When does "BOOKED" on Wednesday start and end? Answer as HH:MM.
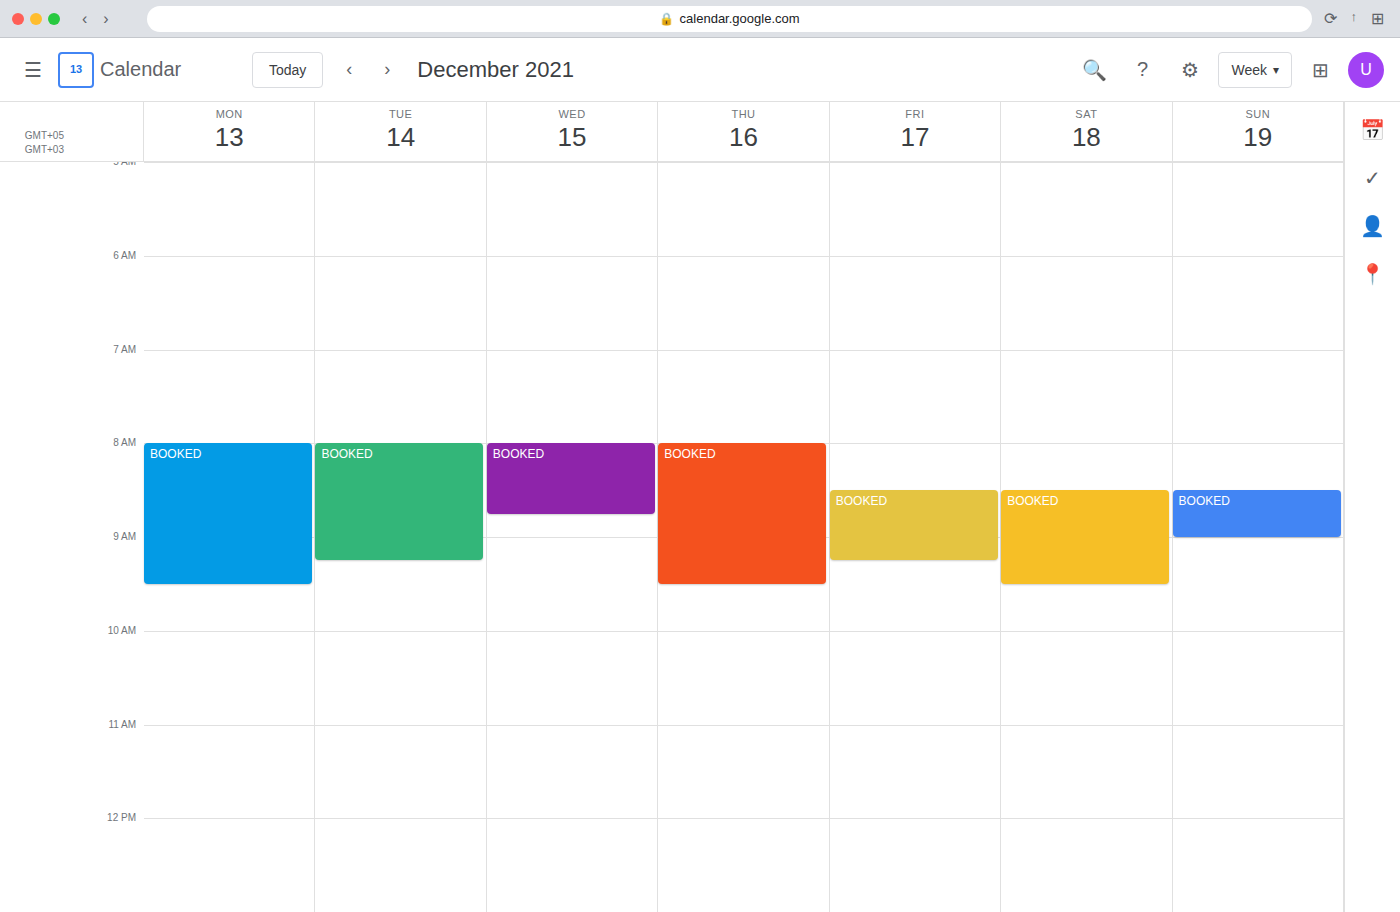
08:00 to 08:45